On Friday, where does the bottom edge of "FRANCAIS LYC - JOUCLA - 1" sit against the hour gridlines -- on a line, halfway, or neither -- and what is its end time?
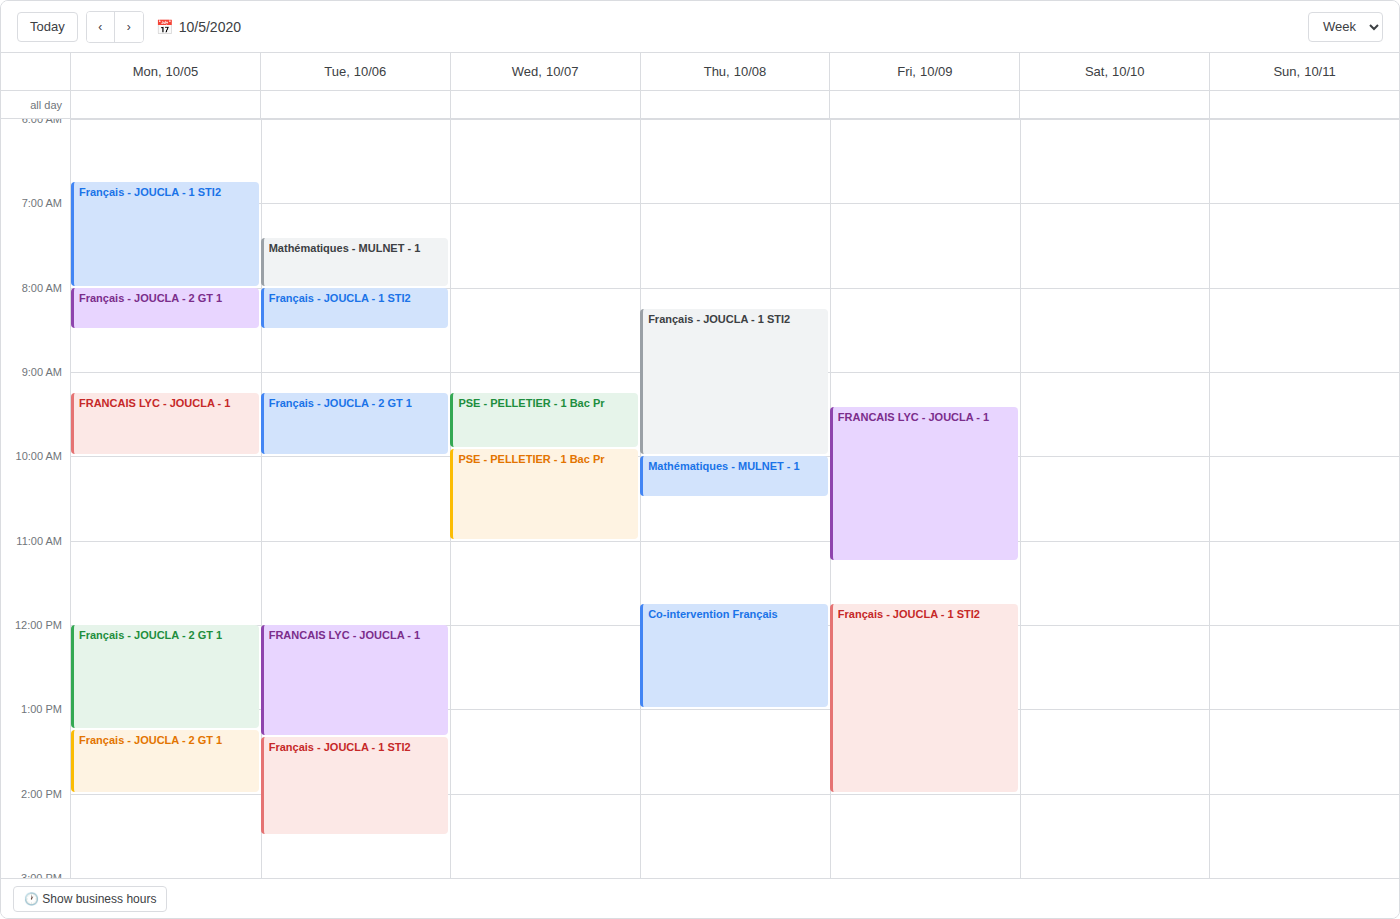
11:15 AM -- neither: a quarter of the way from the 11 AM line to the 12 PM line.